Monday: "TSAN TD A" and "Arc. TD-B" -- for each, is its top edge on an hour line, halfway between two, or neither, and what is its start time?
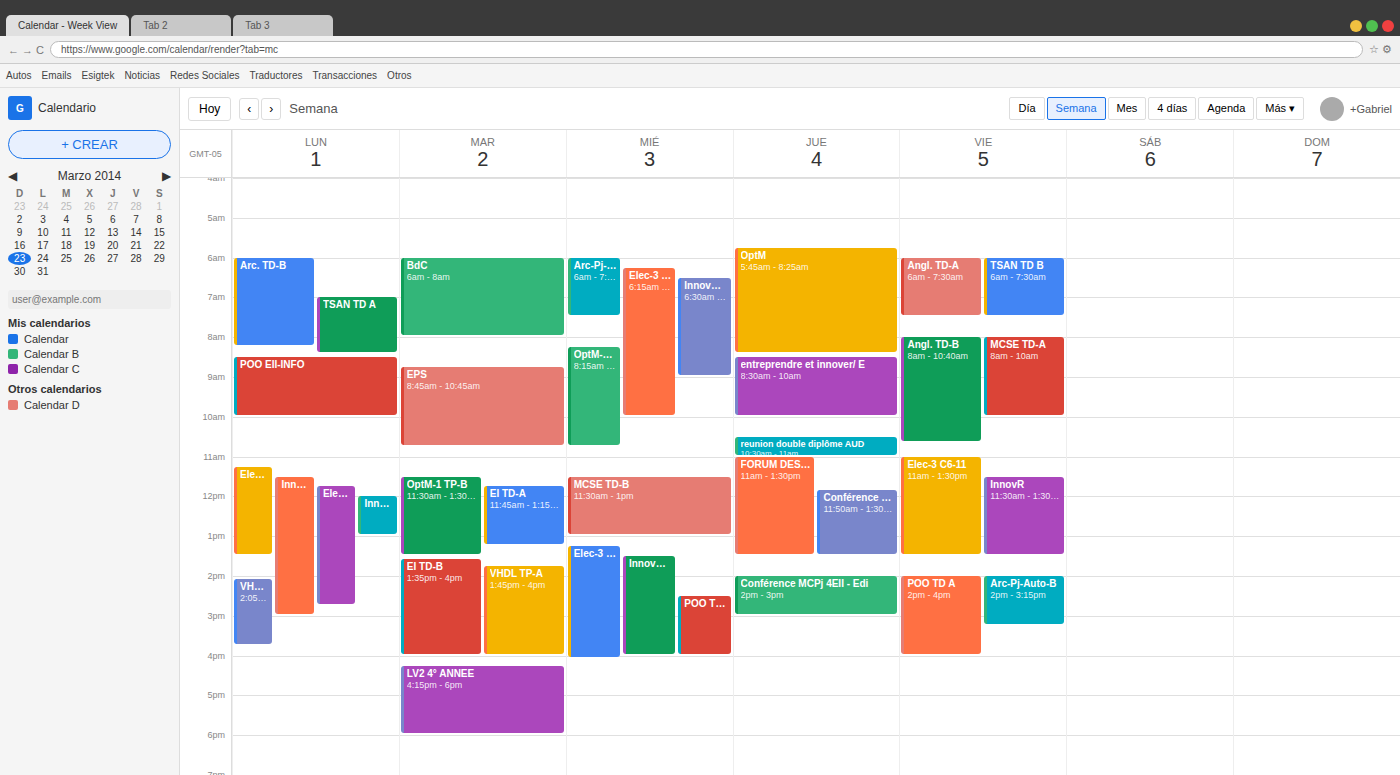
"TSAN TD A": 07:00, exactly on the 07:00 line. "Arc. TD-B": 06:00, exactly on the 06:00 line.